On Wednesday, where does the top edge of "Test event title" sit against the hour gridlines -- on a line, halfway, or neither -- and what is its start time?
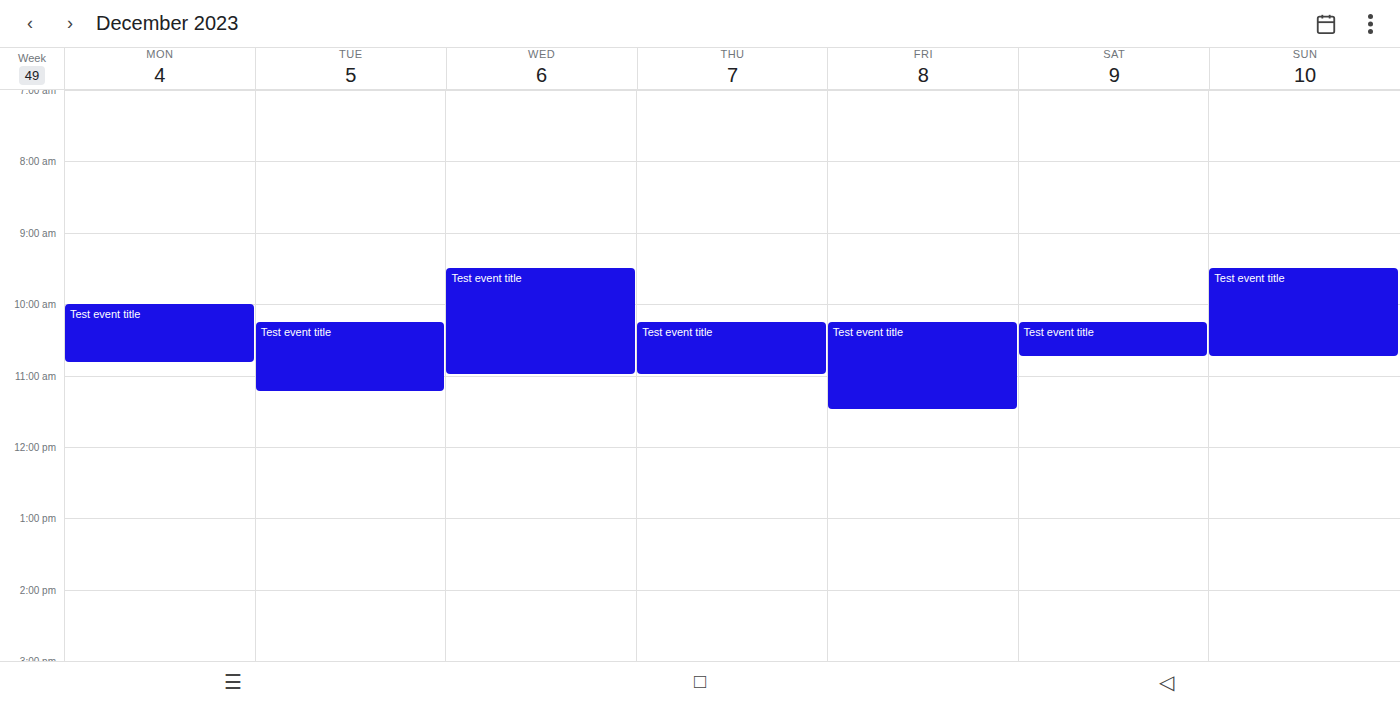
9:30 AM -- halfway between the 9 AM and 10 AM lines.